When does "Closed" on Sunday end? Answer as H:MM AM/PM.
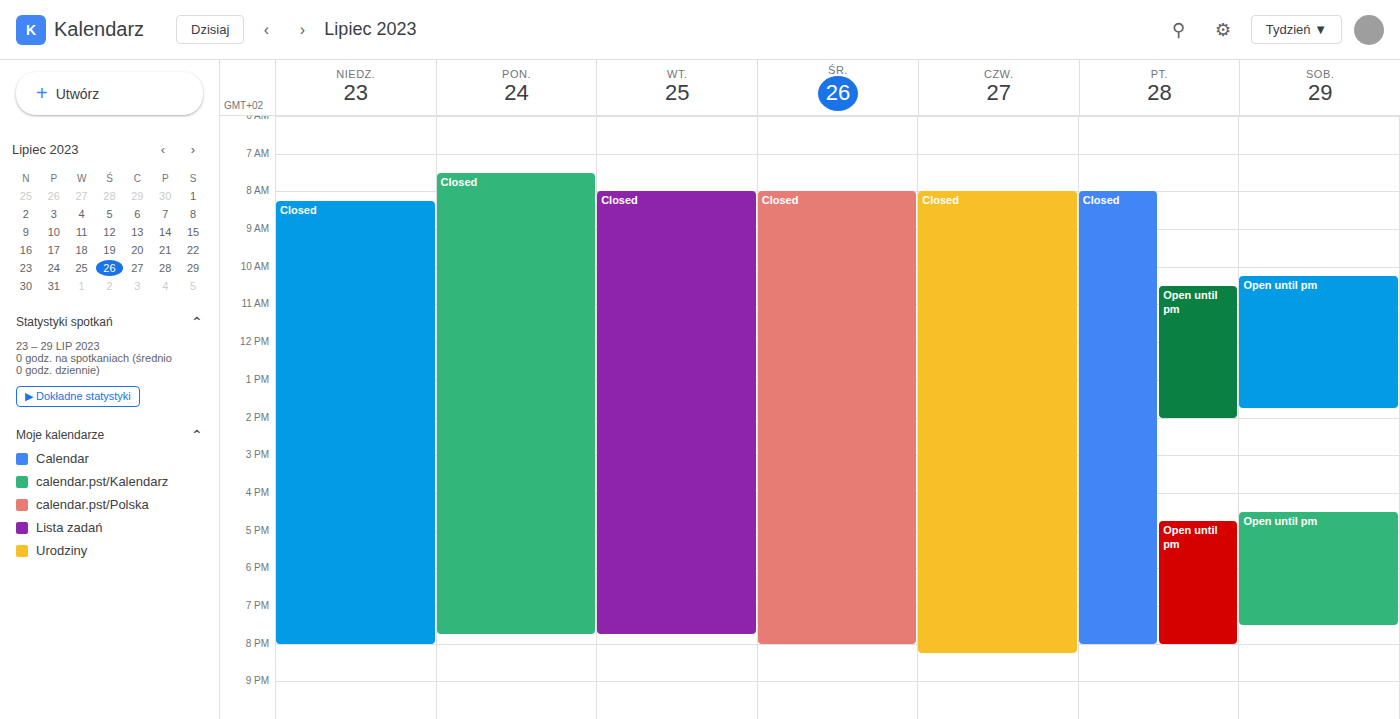
8:00 PM